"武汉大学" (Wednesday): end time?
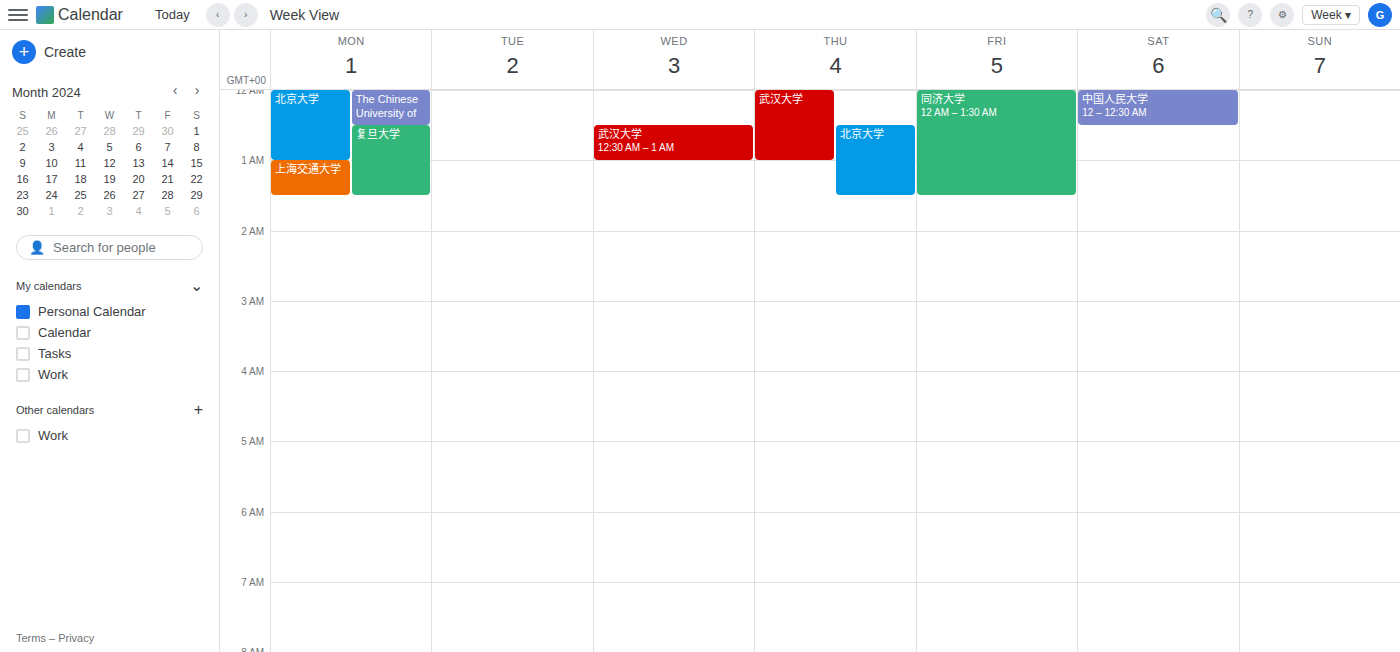
1:00 AM